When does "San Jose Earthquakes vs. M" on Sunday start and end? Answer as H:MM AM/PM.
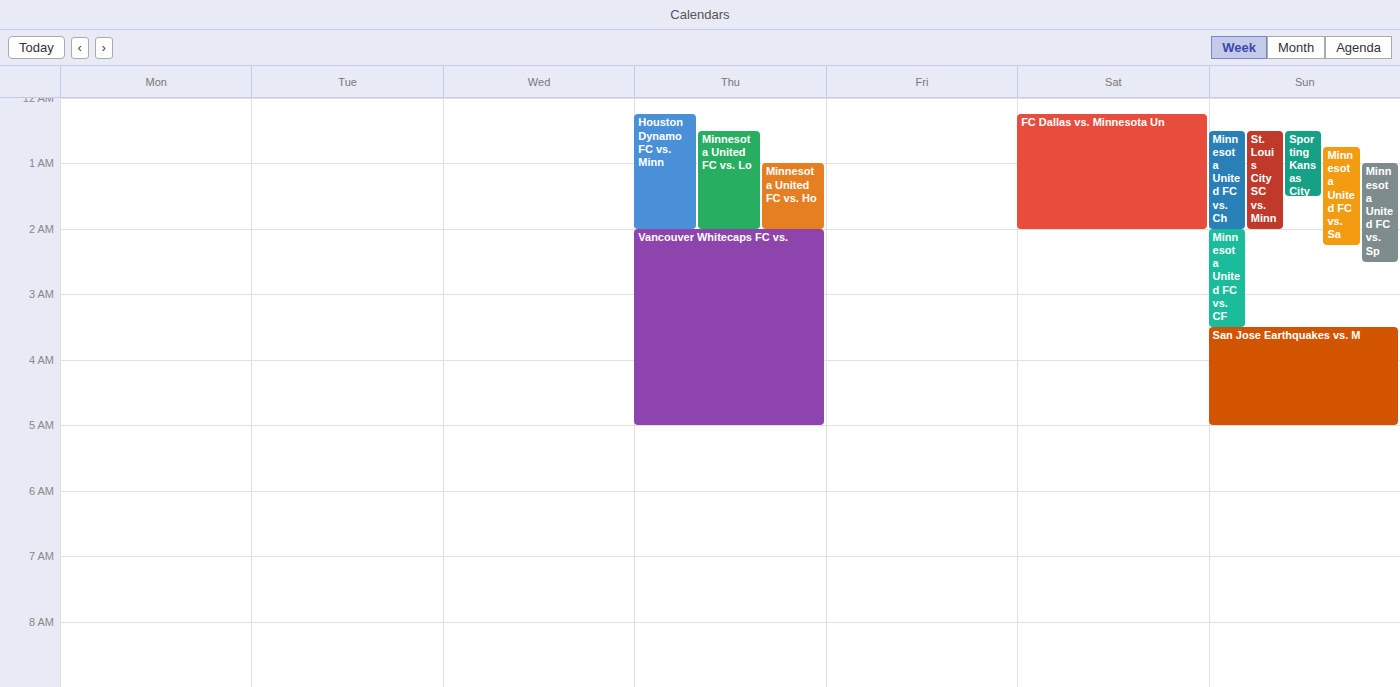
3:30 AM to 5:00 AM